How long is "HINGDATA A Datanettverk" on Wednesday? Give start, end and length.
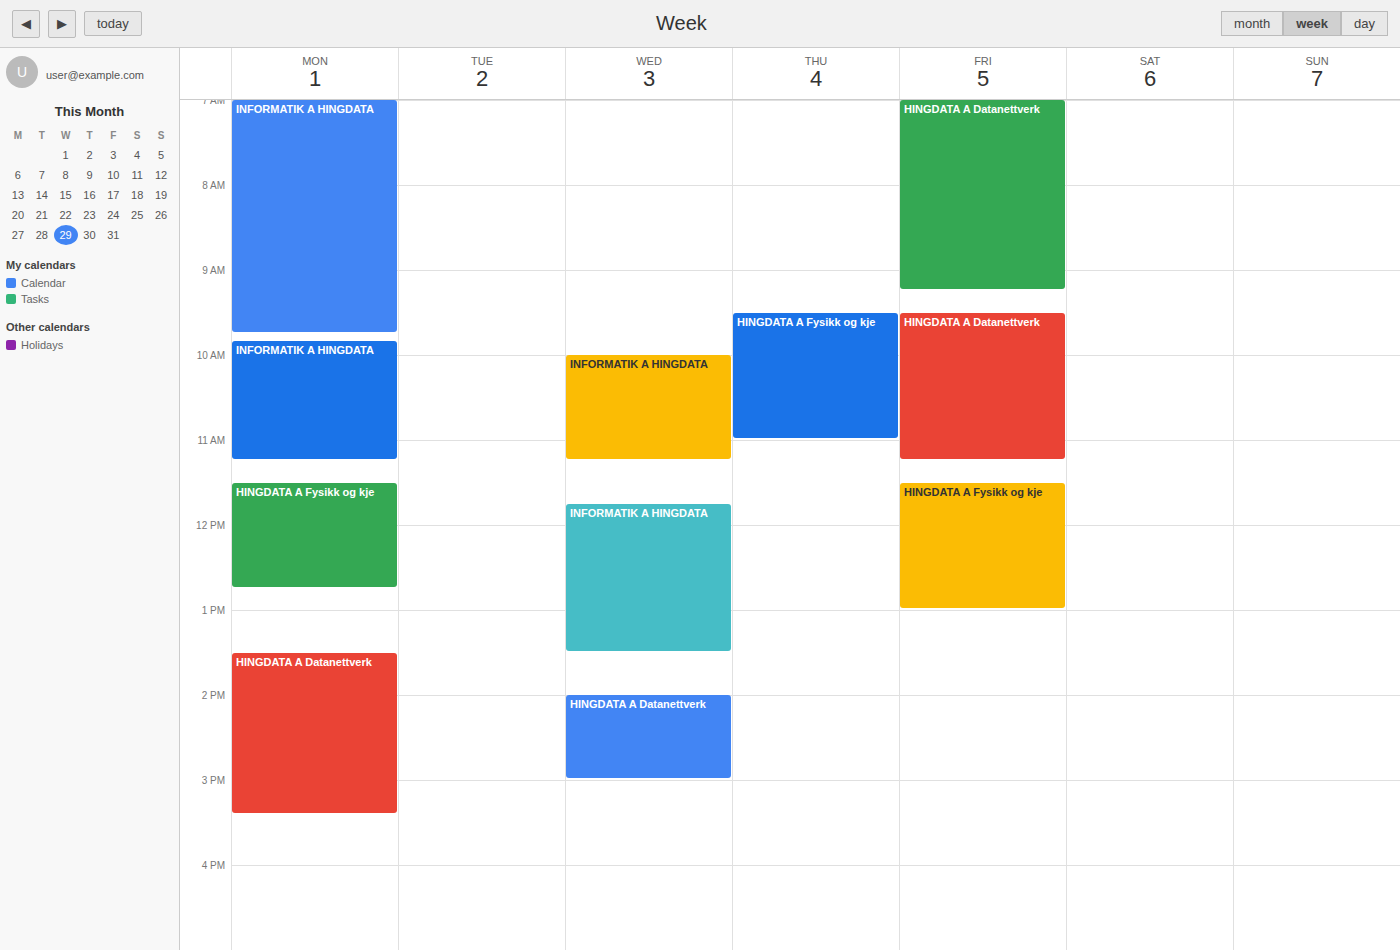
2:00 PM to 3:00 PM, 1 hour